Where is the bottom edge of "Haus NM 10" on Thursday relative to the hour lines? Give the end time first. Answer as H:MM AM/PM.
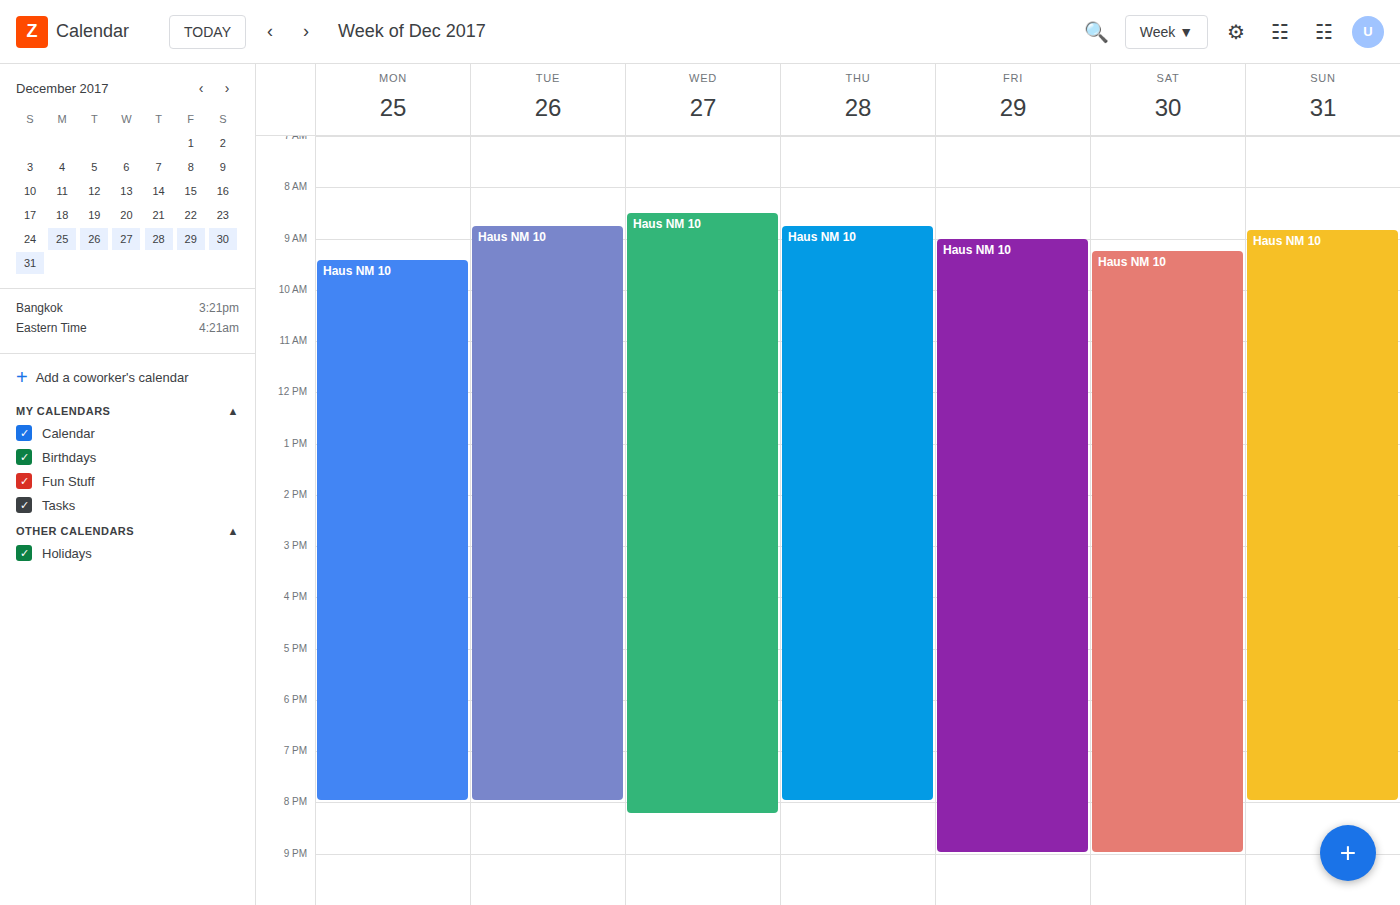
8:00 PM -- exactly on the 8 PM line.